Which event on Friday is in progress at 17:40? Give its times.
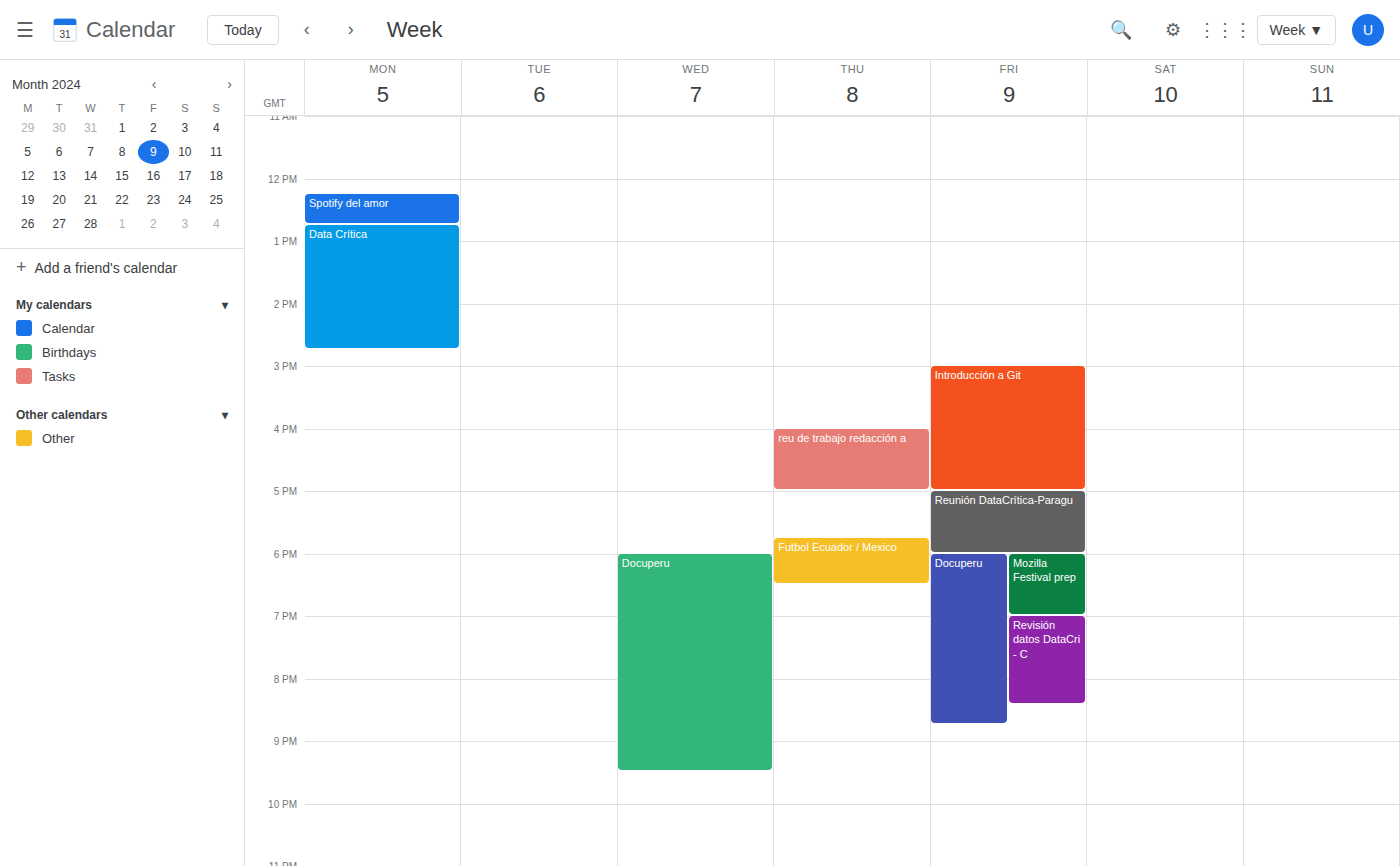
"Reunión DataCrítica-Paragu", 17:00 to 18:00